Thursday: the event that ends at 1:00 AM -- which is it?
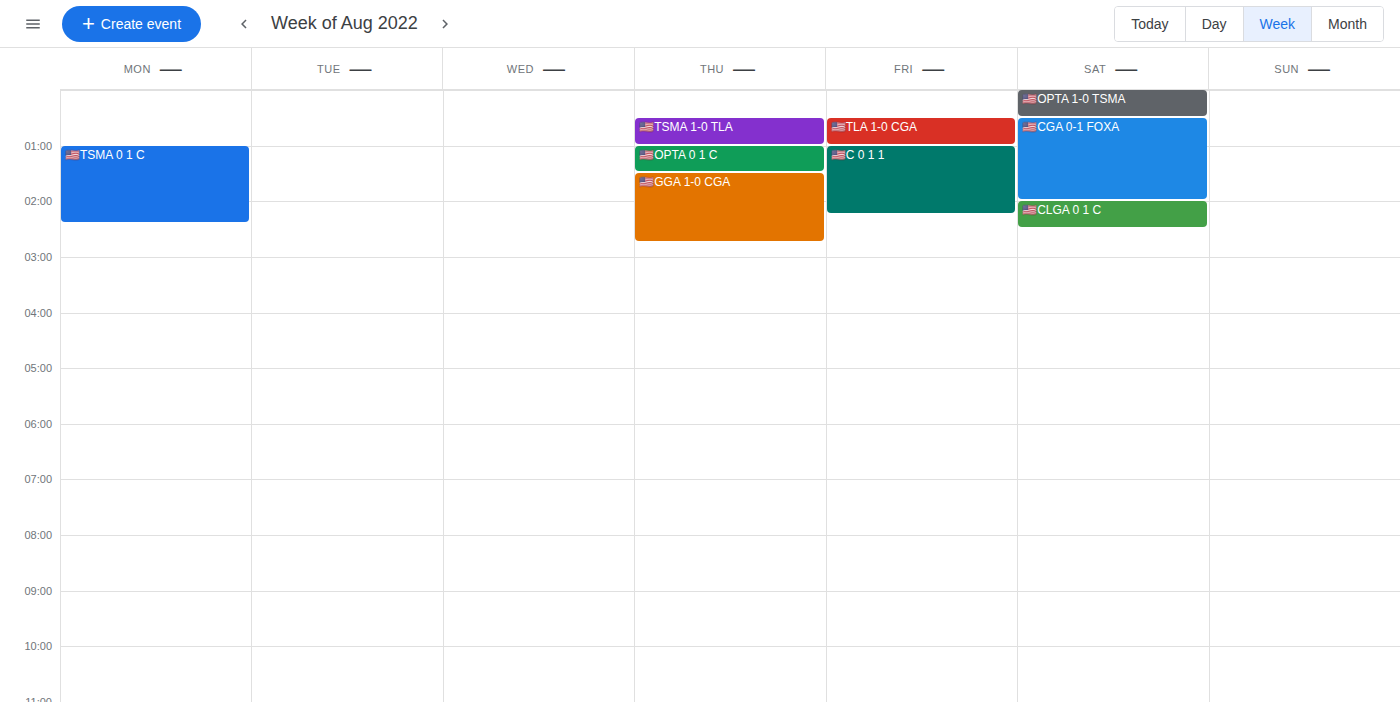
"🇺🇸TSMA 1-0 TLA"